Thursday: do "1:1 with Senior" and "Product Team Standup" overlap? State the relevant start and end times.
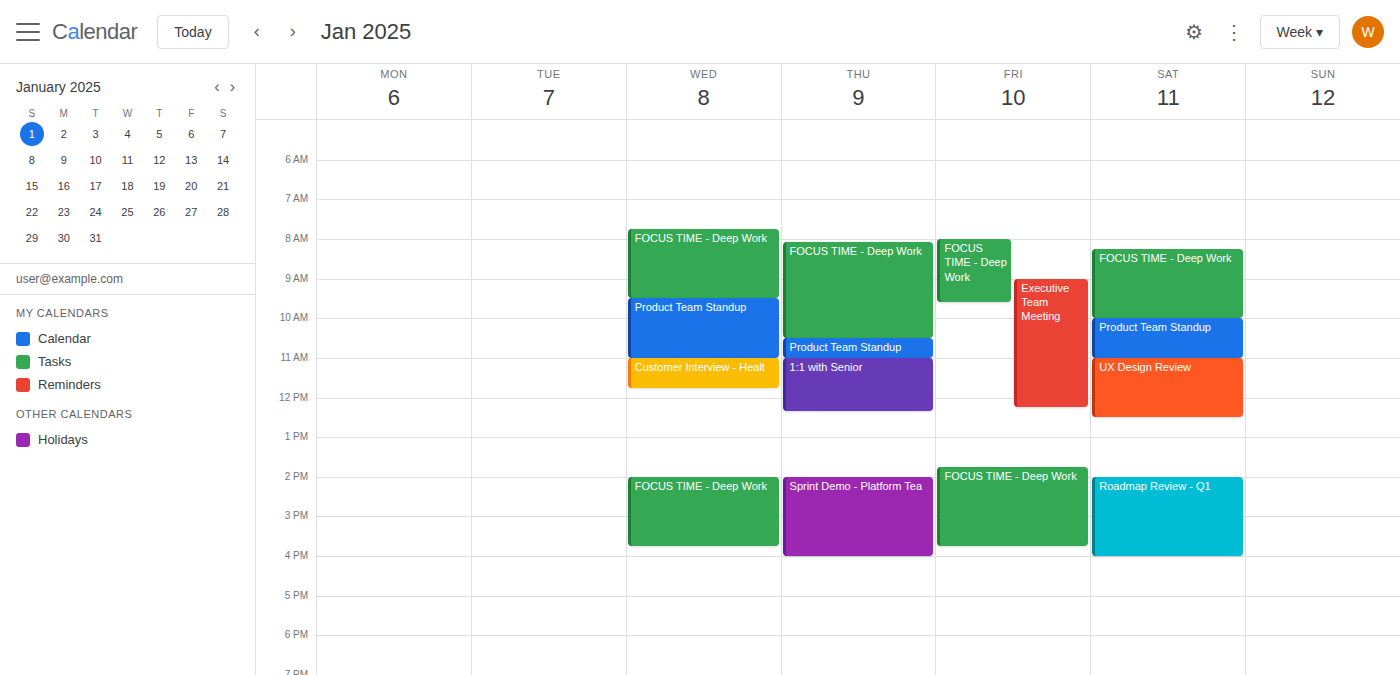
"Product Team Standup" ends at 11:00 AM, exactly when "1:1 with Senior" starts -- they touch but do not overlap.